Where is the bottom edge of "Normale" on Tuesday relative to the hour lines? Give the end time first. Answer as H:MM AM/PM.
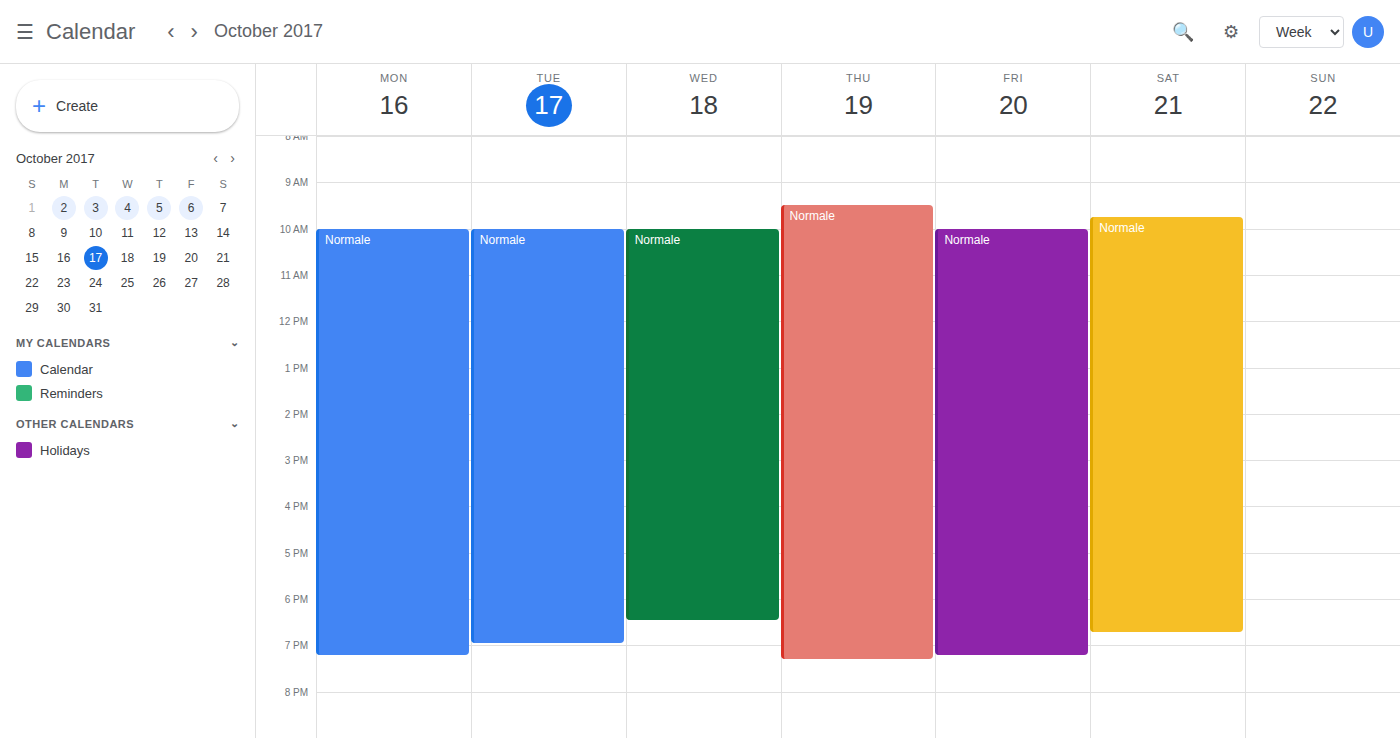
7:00 PM -- exactly on the 7 PM line.